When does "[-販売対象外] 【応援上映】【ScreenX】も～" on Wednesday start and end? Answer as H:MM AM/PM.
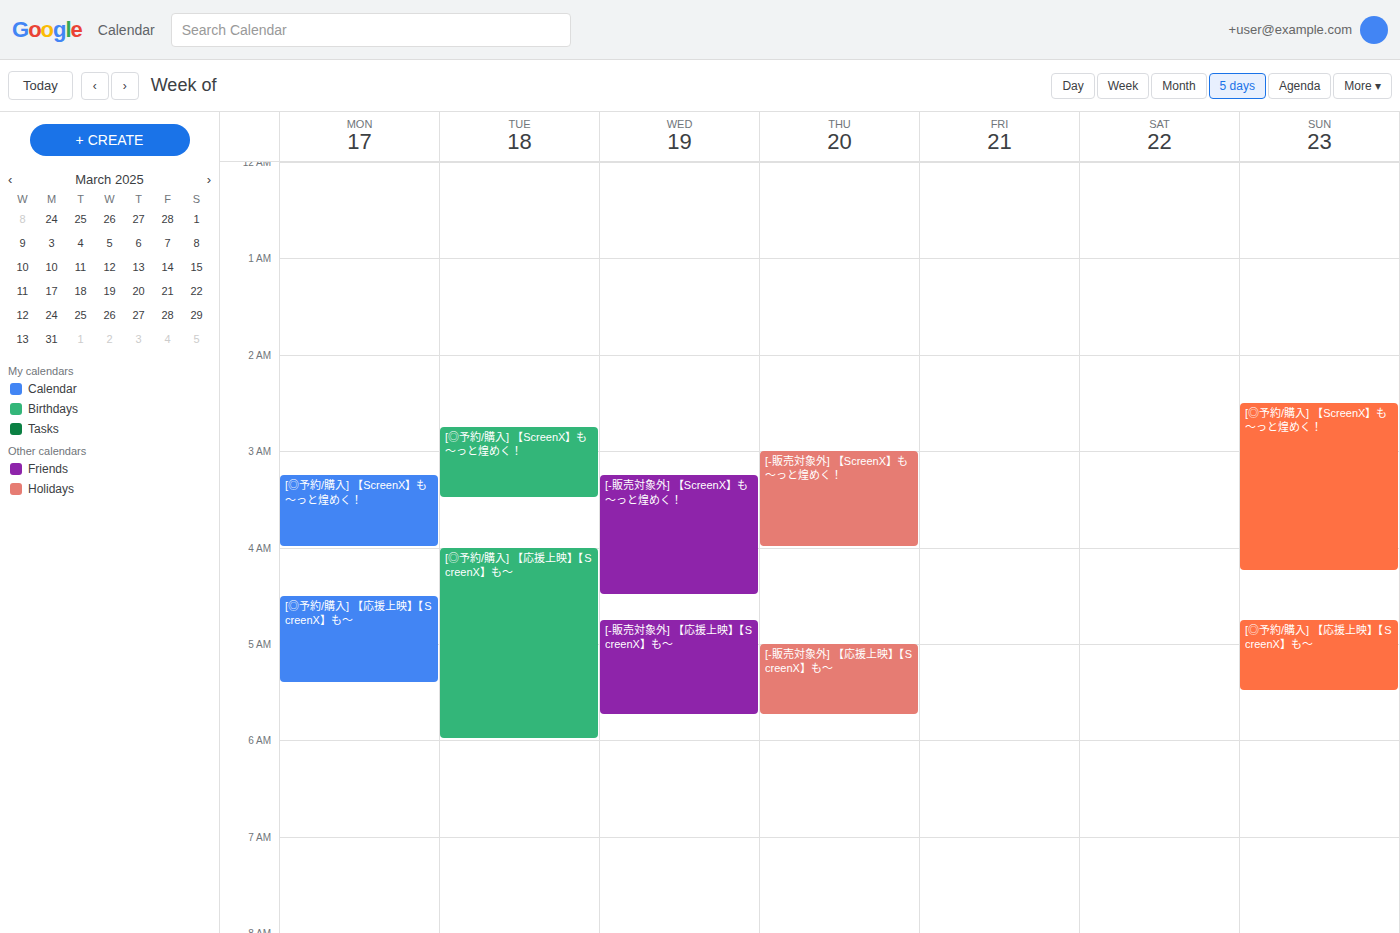
4:45 AM to 5:45 AM